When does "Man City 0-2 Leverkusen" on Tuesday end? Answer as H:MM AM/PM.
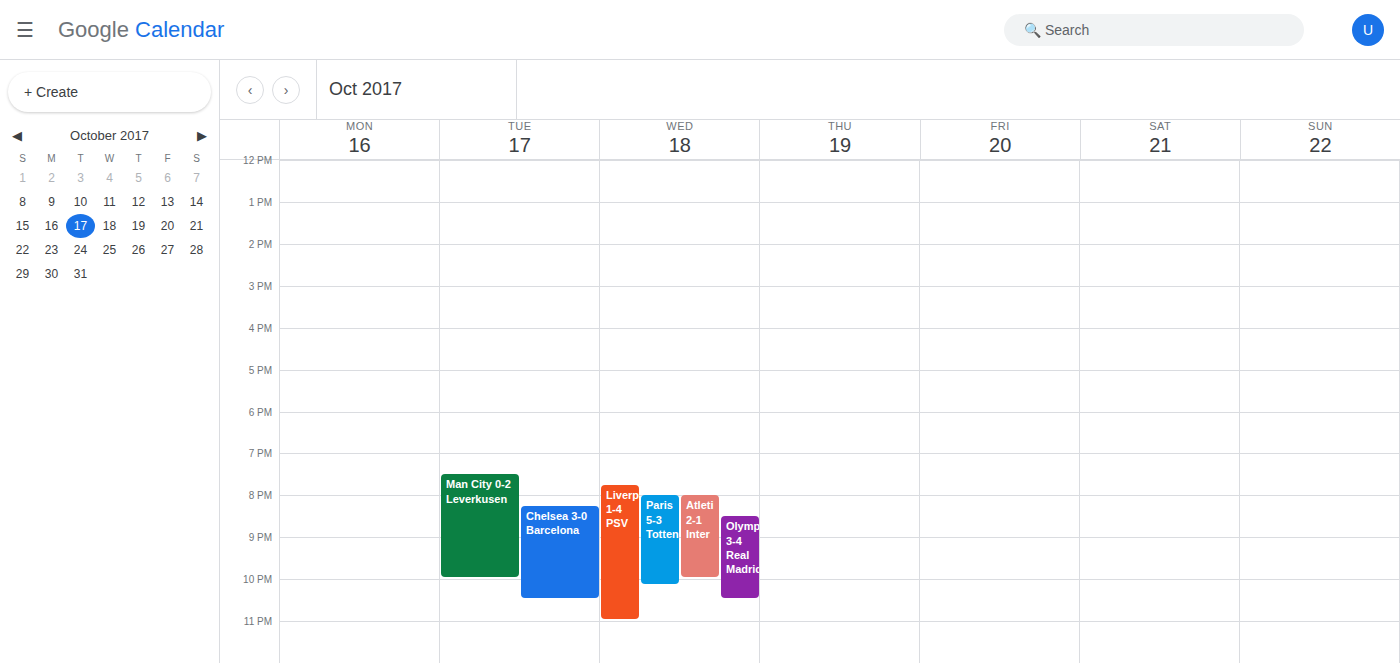
10:00 PM